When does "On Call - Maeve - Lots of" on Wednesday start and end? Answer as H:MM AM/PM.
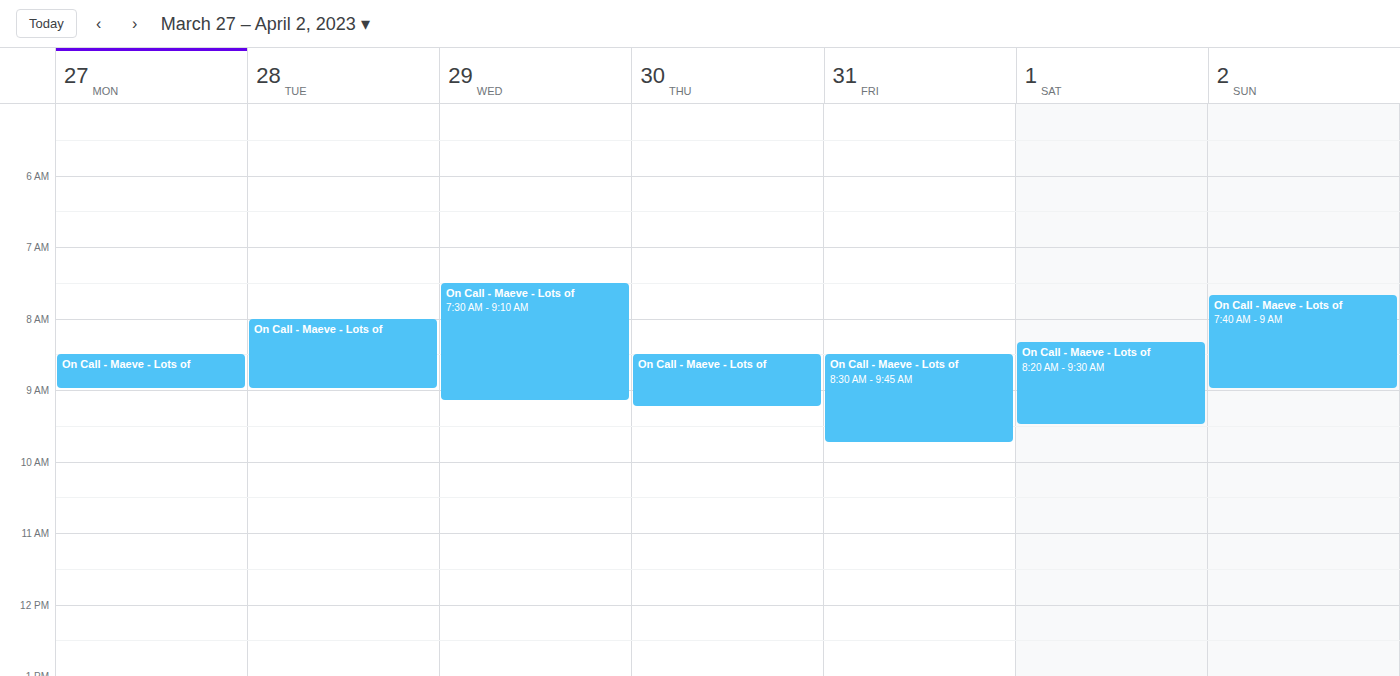
7:30 AM to 9:10 AM